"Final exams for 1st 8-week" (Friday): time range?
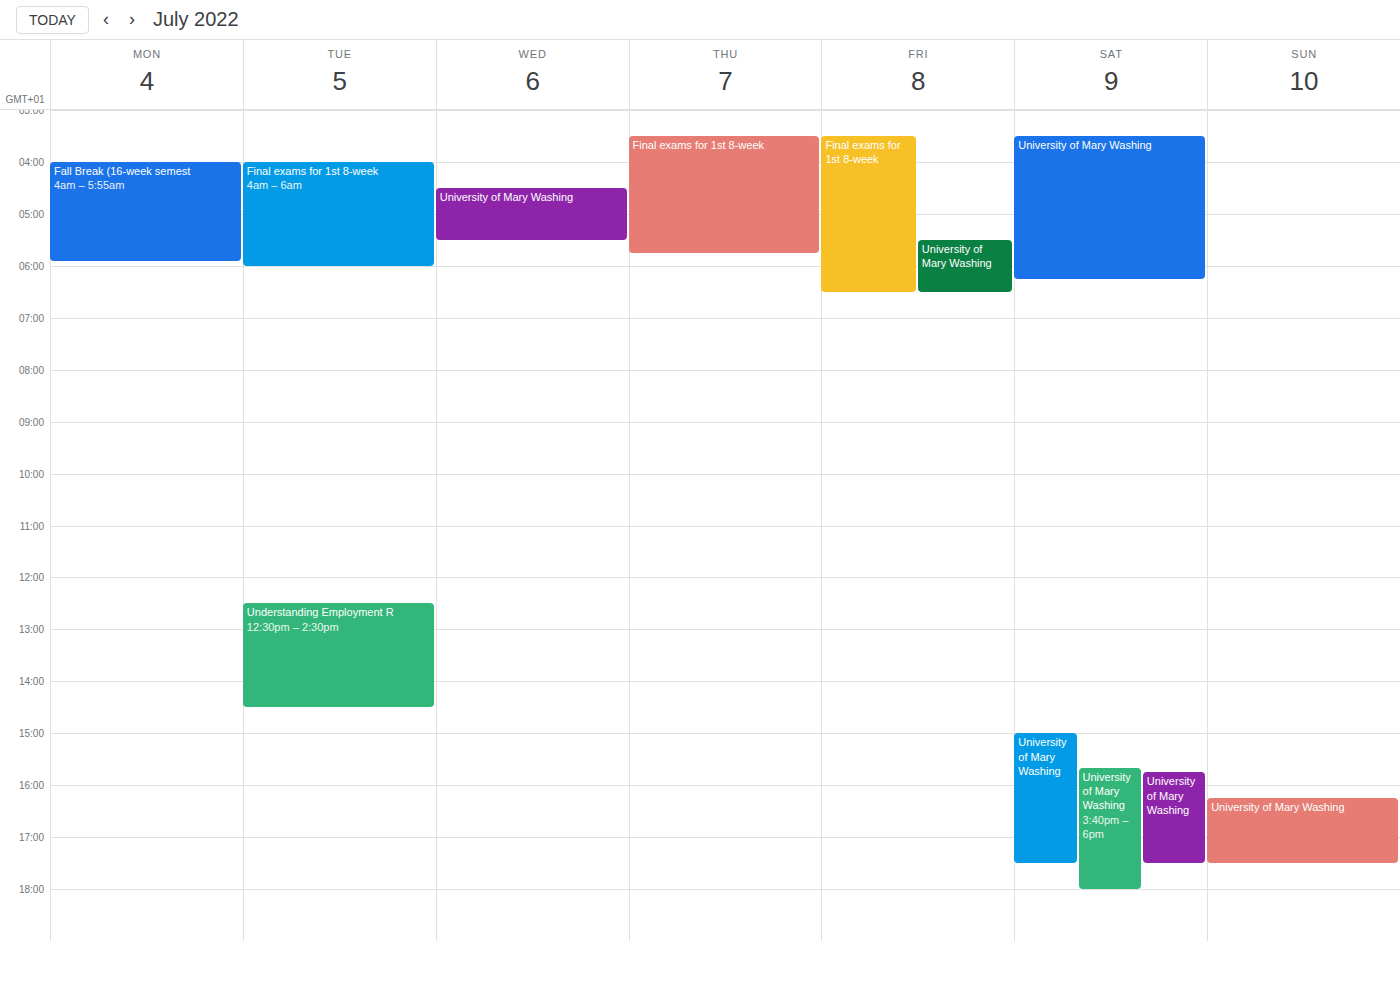
3:30 AM to 6:30 AM